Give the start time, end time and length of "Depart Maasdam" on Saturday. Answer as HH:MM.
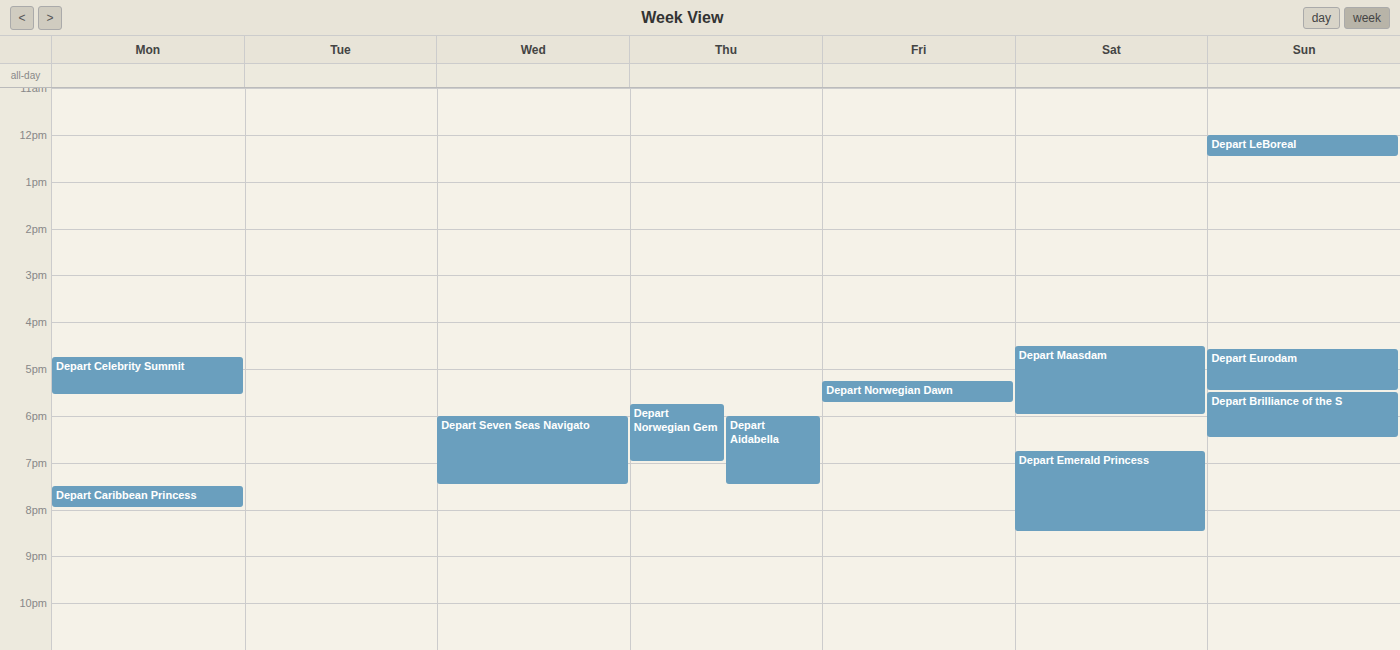
16:30 to 18:00, 1 hour 30 minutes